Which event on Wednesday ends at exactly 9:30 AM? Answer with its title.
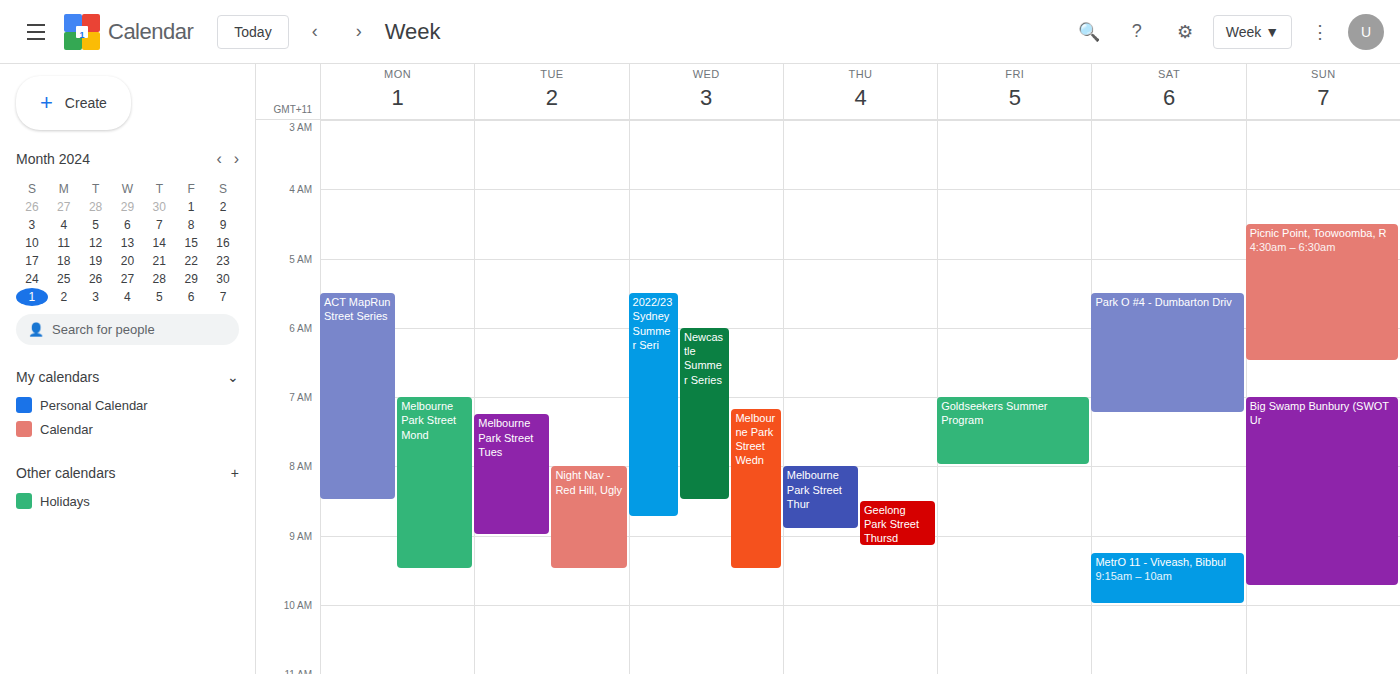
"Melbourne Park Street Wedn"